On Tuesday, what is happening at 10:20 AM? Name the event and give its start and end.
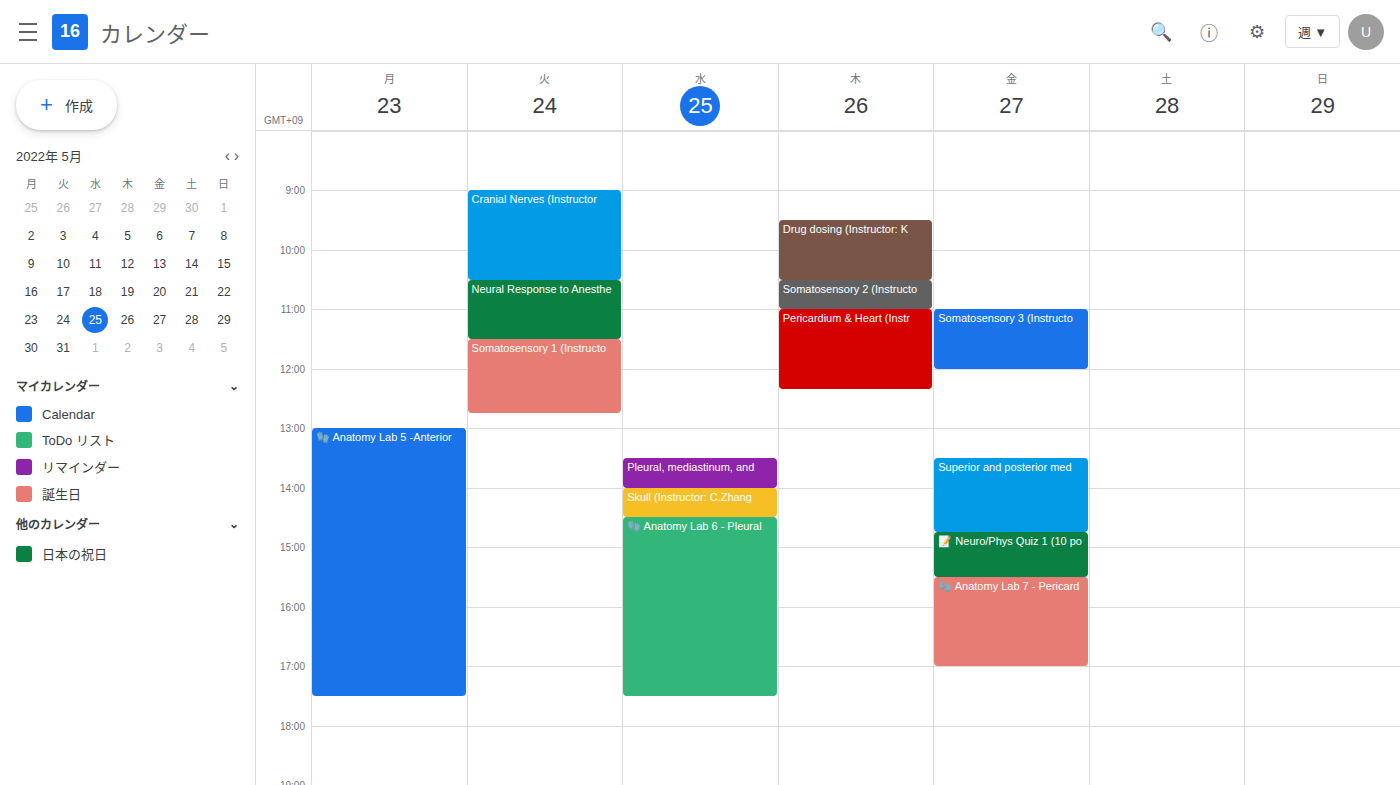
"Cranial Nerves (Instructor", 9:00 AM to 10:30 AM